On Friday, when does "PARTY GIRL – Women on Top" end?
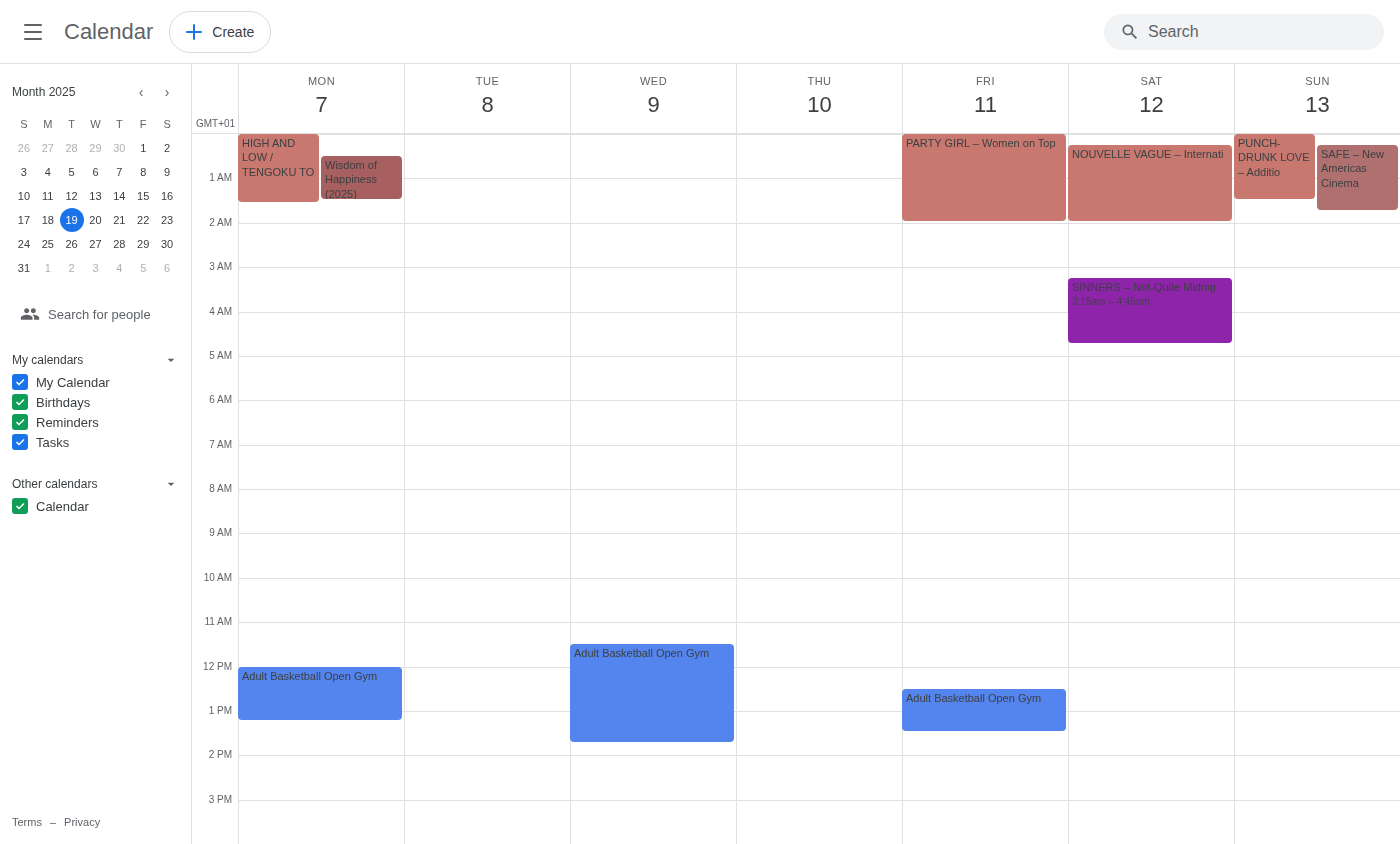
2:00 AM